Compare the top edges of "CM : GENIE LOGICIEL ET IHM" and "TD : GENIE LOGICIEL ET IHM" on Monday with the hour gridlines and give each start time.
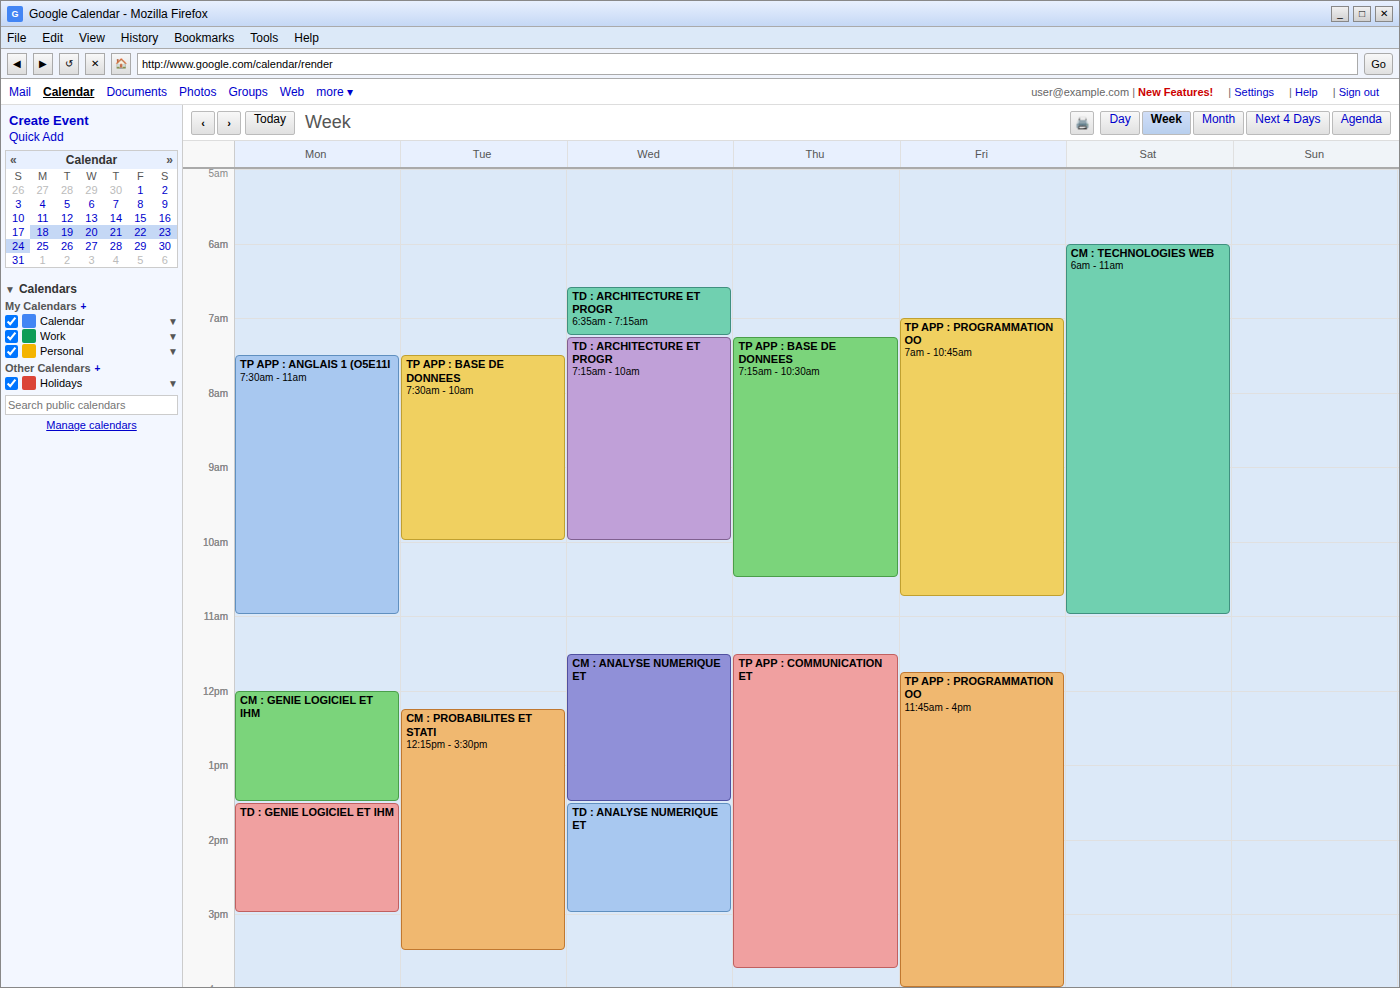
"CM : GENIE LOGICIEL ET IHM": 12:00 PM, exactly on the 12 PM line. "TD : GENIE LOGICIEL ET IHM": 1:30 PM, halfway between the 1 PM and 2 PM lines.